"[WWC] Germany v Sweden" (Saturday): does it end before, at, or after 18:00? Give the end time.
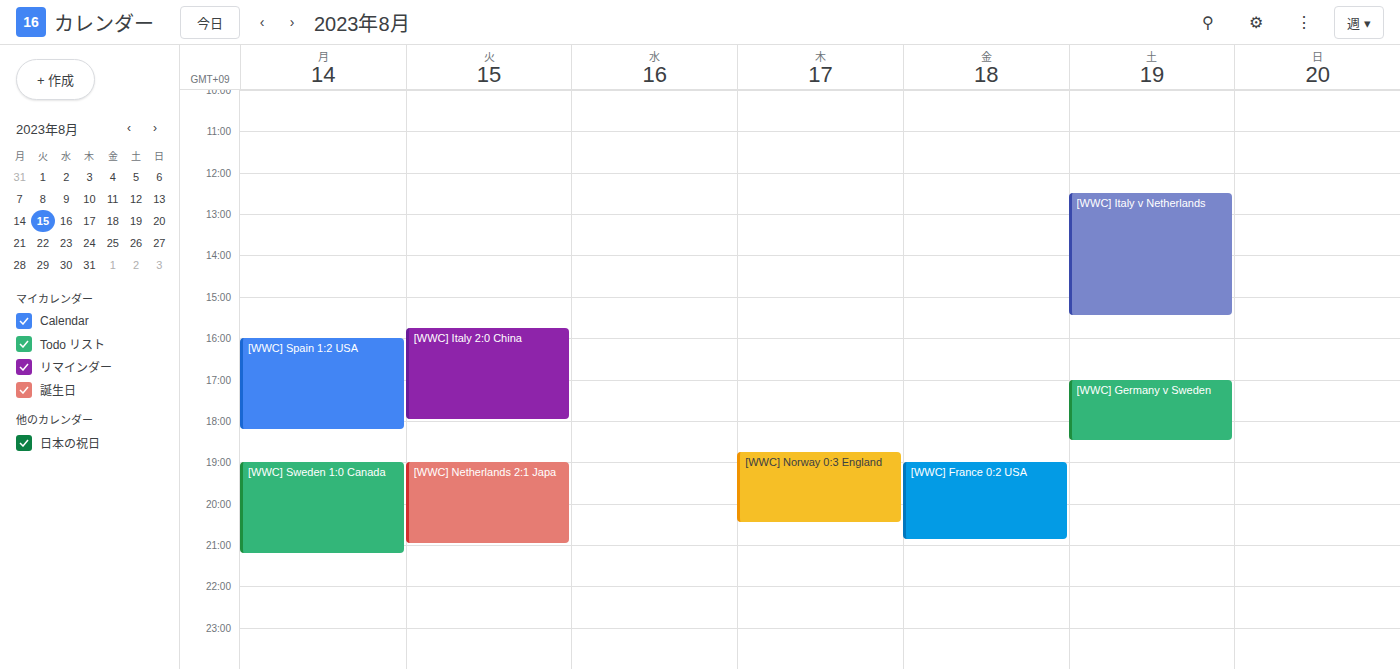
18:30 -- after 18:00, 30 minutes below the 18:00 line.